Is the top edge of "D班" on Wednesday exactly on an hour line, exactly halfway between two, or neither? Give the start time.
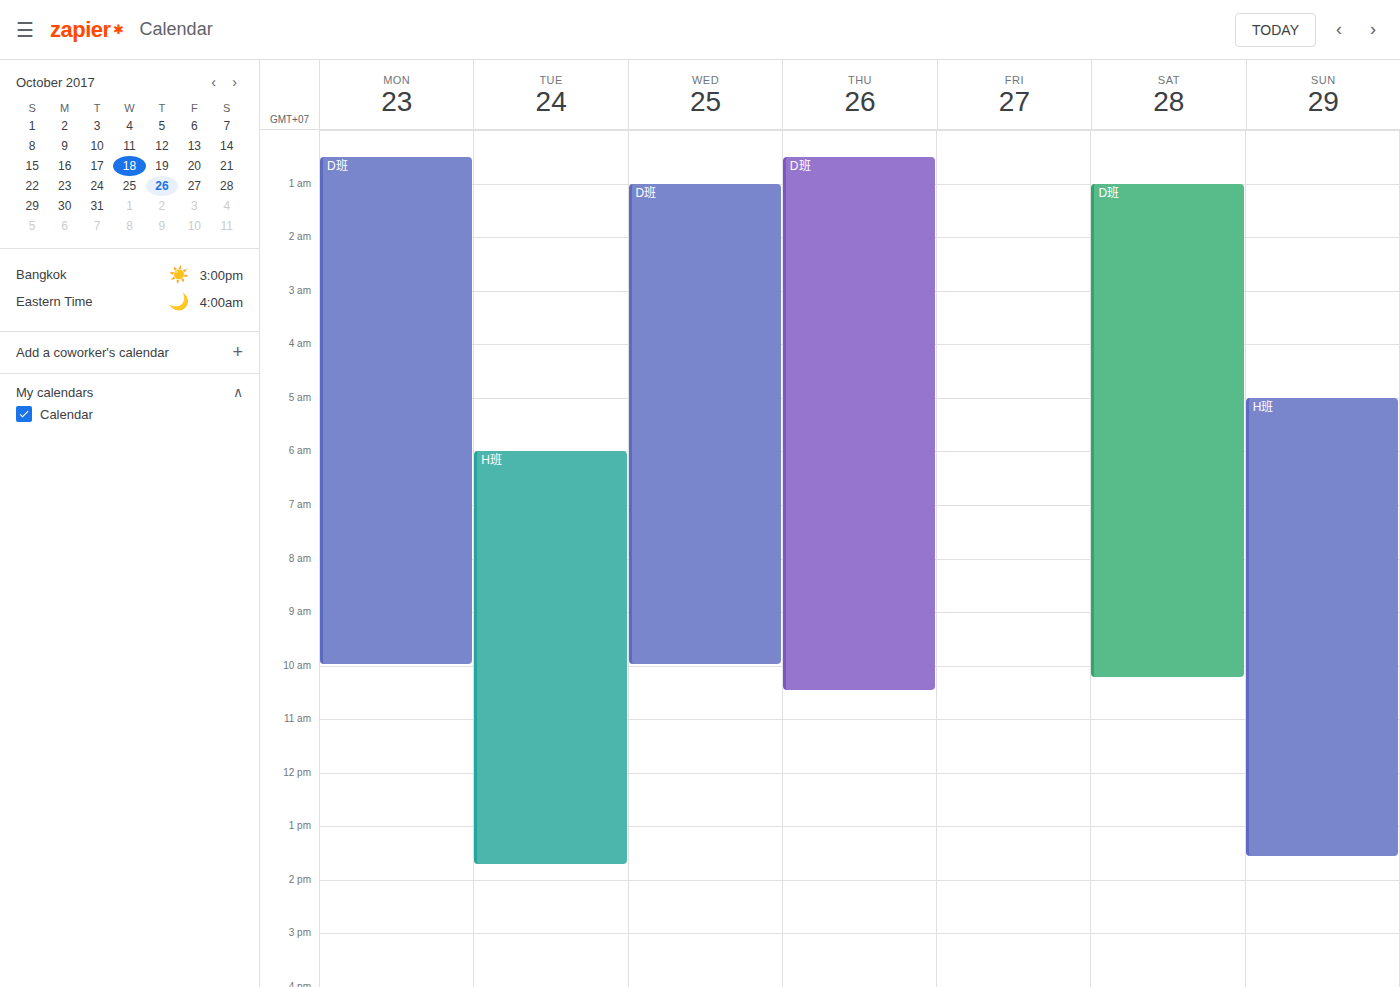
01:00 -- exactly on the 01:00 line.